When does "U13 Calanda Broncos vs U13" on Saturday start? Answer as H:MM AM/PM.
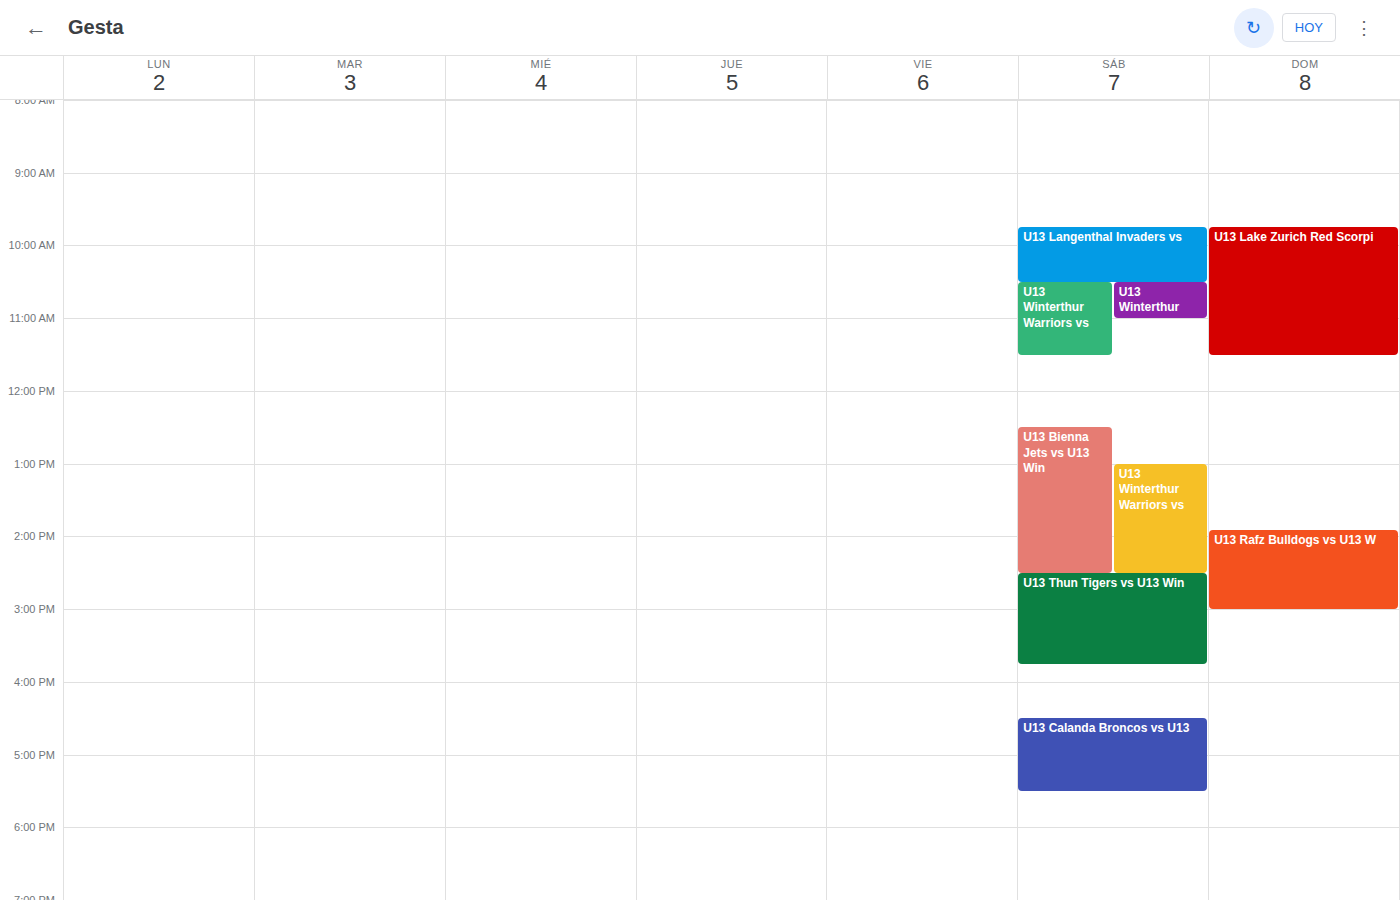
4:30 PM